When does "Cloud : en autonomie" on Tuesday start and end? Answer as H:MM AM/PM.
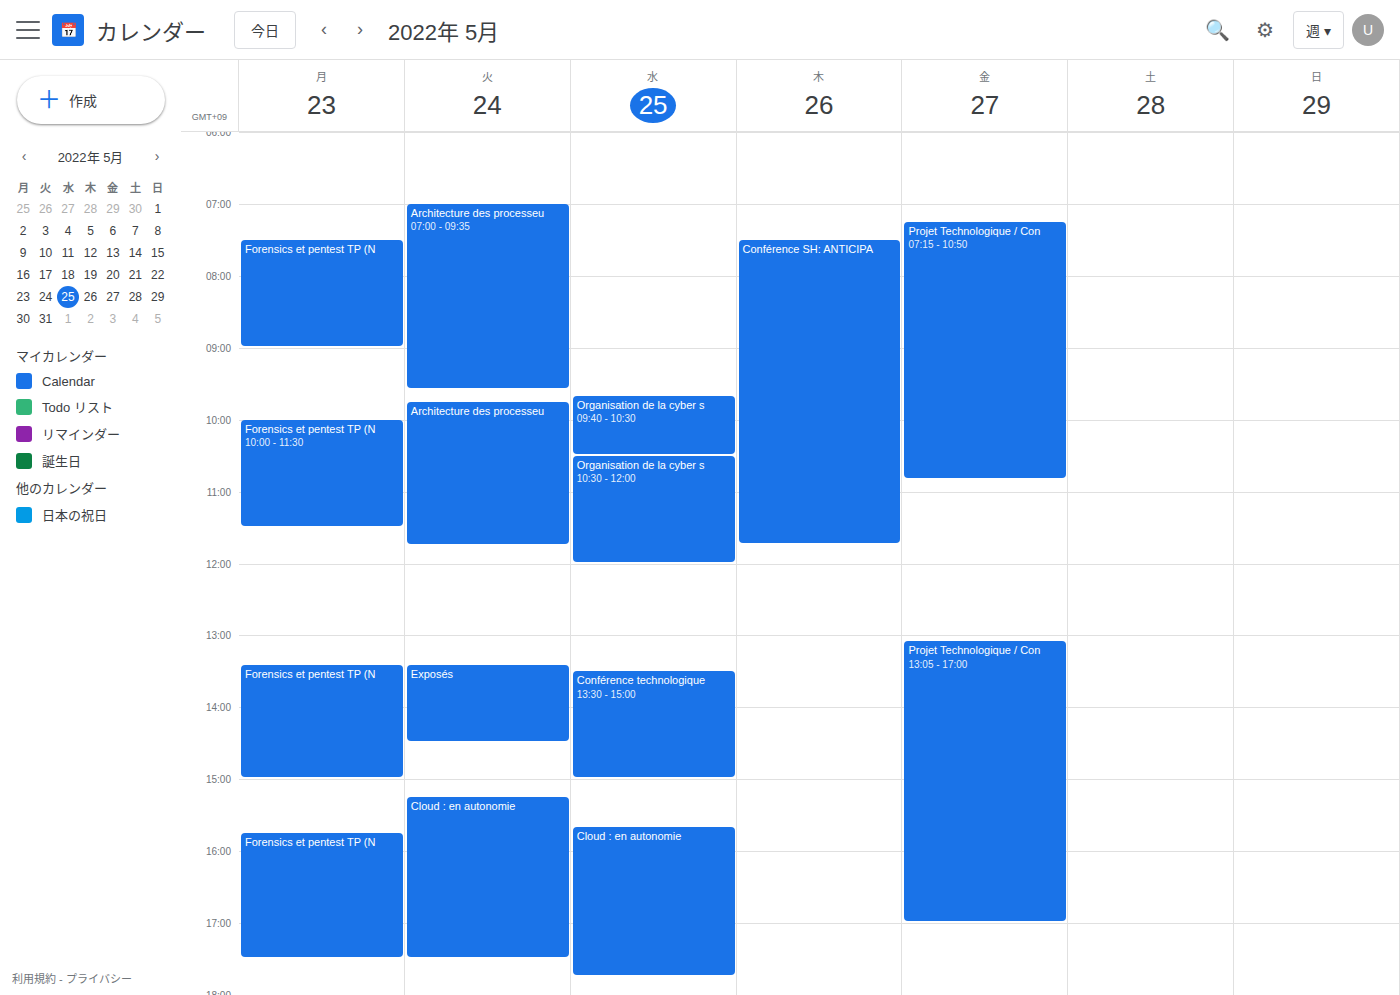
3:15 PM to 5:30 PM